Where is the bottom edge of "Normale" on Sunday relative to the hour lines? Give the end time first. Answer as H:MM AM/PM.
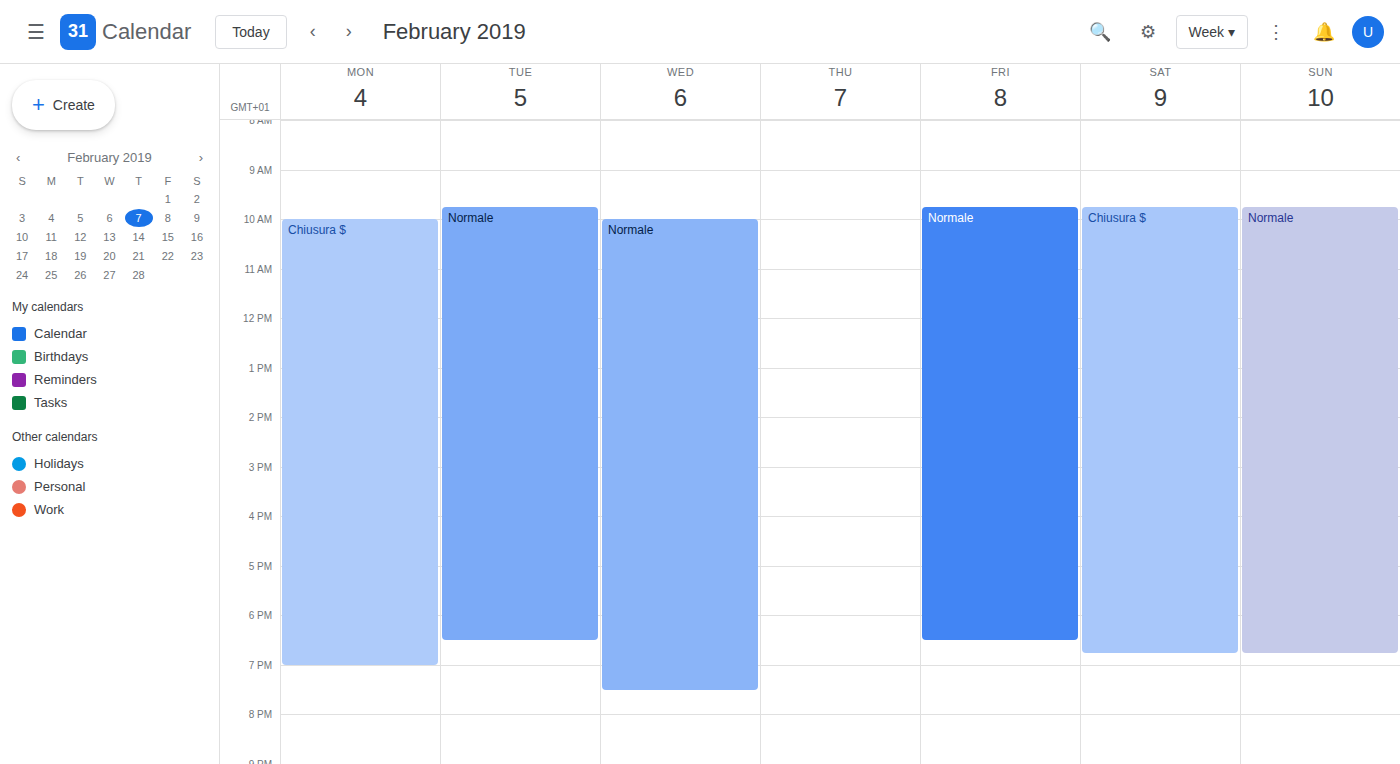
6:45 PM -- neither: three quarters of the way from the 6 PM line to the 7 PM line.